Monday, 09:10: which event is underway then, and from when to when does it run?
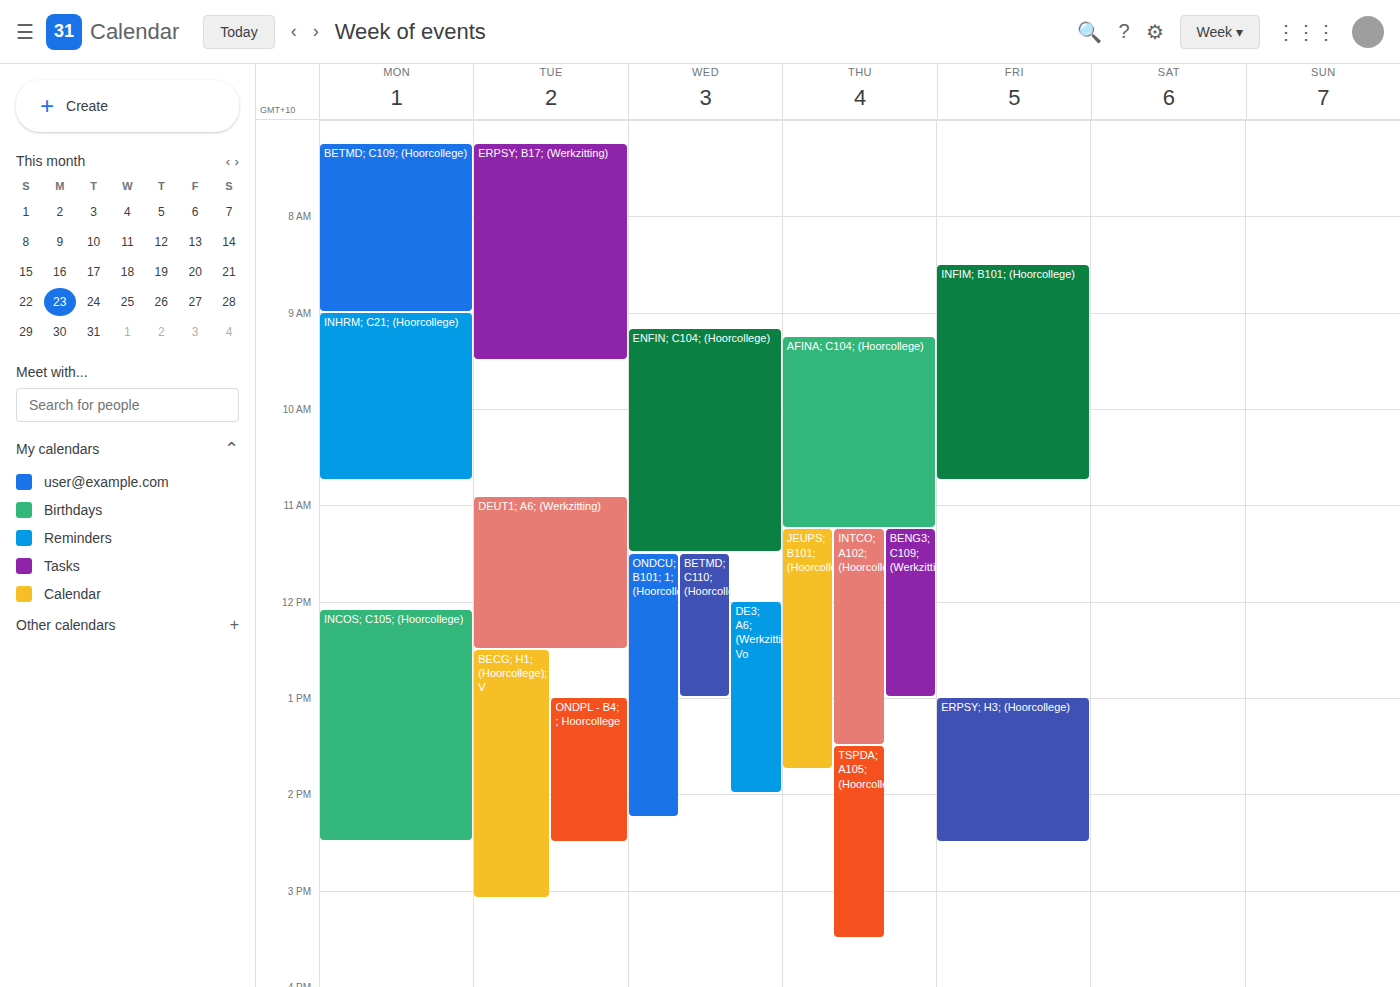
"INHRM; C21; (Hoorcollege)", 09:00 to 10:45